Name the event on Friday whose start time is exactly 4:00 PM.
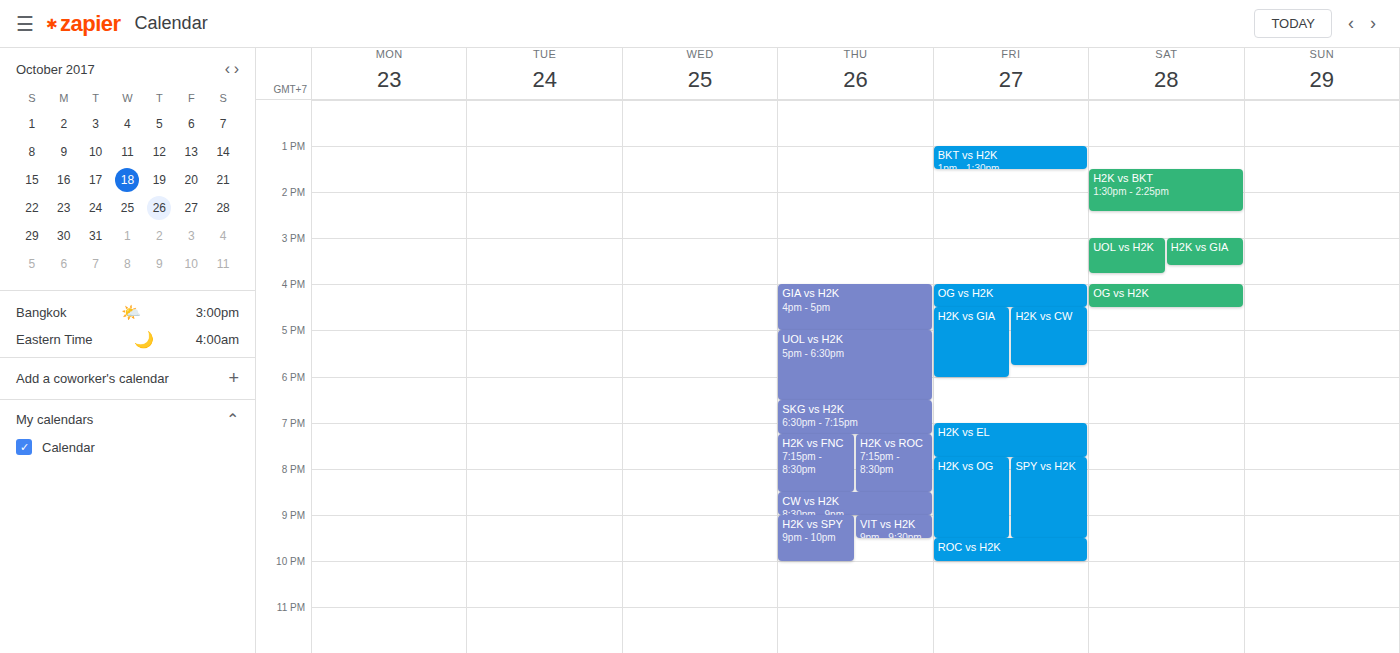
"OG vs H2K"